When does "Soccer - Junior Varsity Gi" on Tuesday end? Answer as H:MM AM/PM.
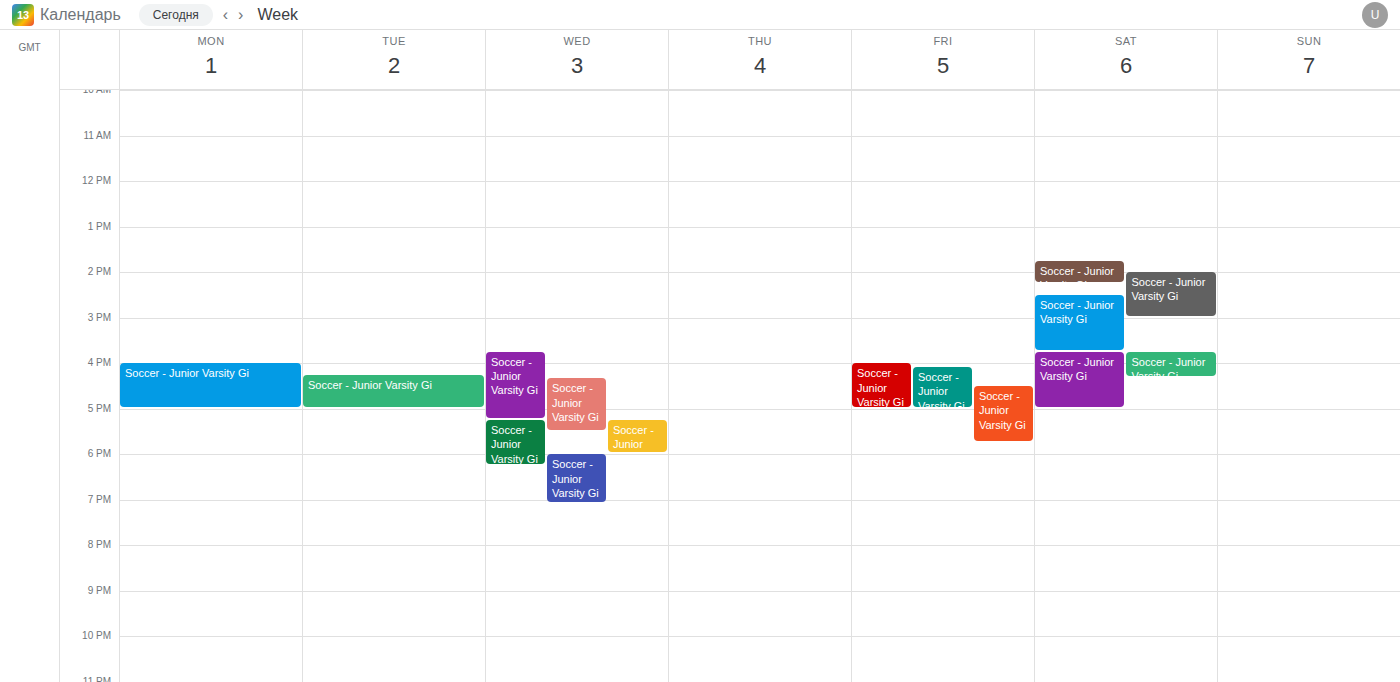
5:00 PM